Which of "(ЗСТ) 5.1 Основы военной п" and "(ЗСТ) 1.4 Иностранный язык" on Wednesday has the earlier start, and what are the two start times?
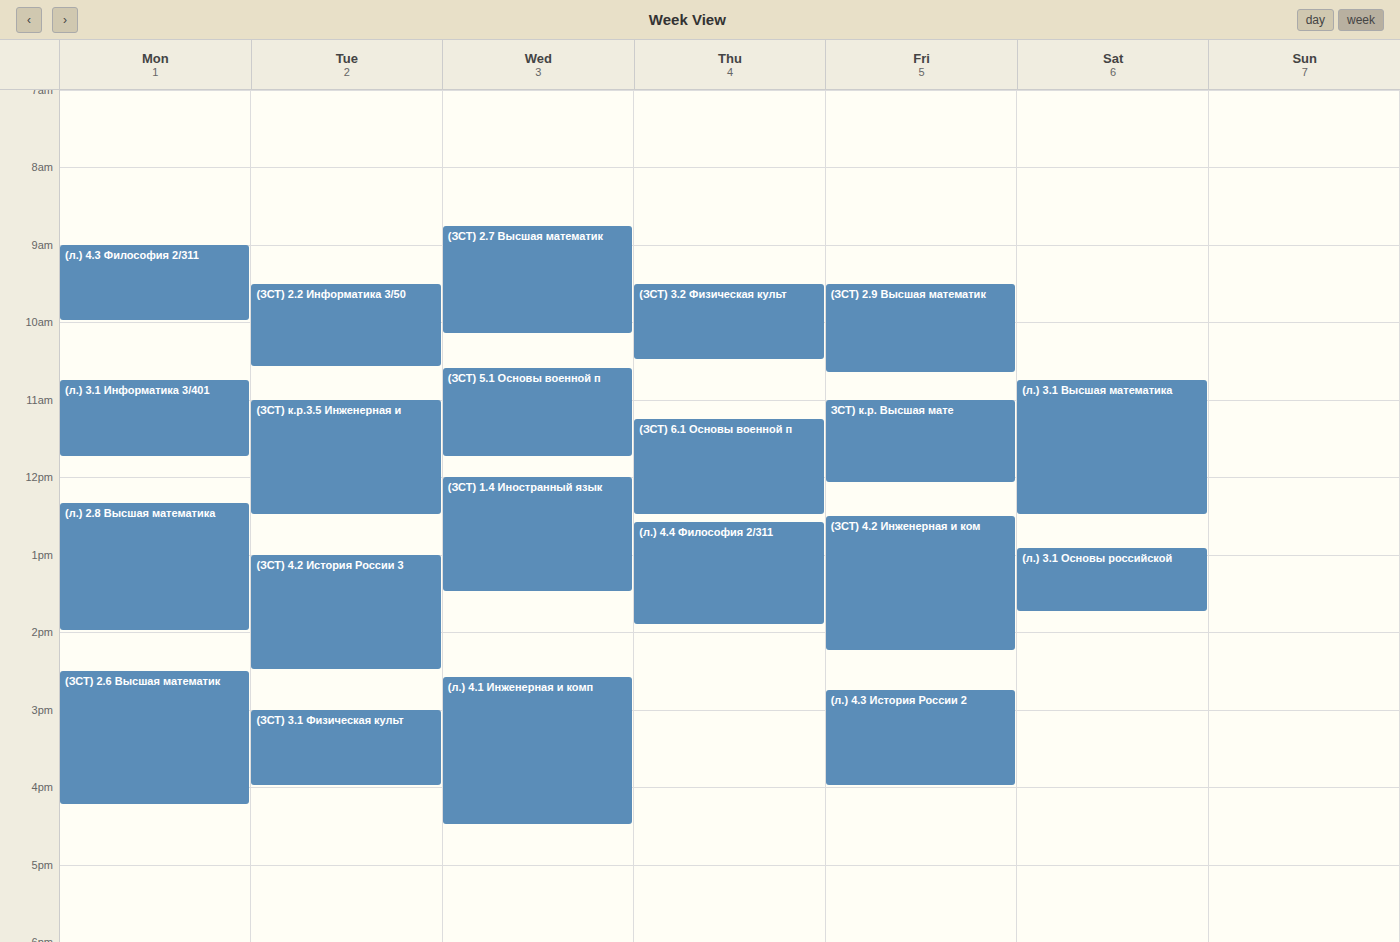
"(ЗСТ) 5.1 Основы военной п" 10:35 AM; "(ЗСТ) 1.4 Иностранный язык" 12:00 PM.